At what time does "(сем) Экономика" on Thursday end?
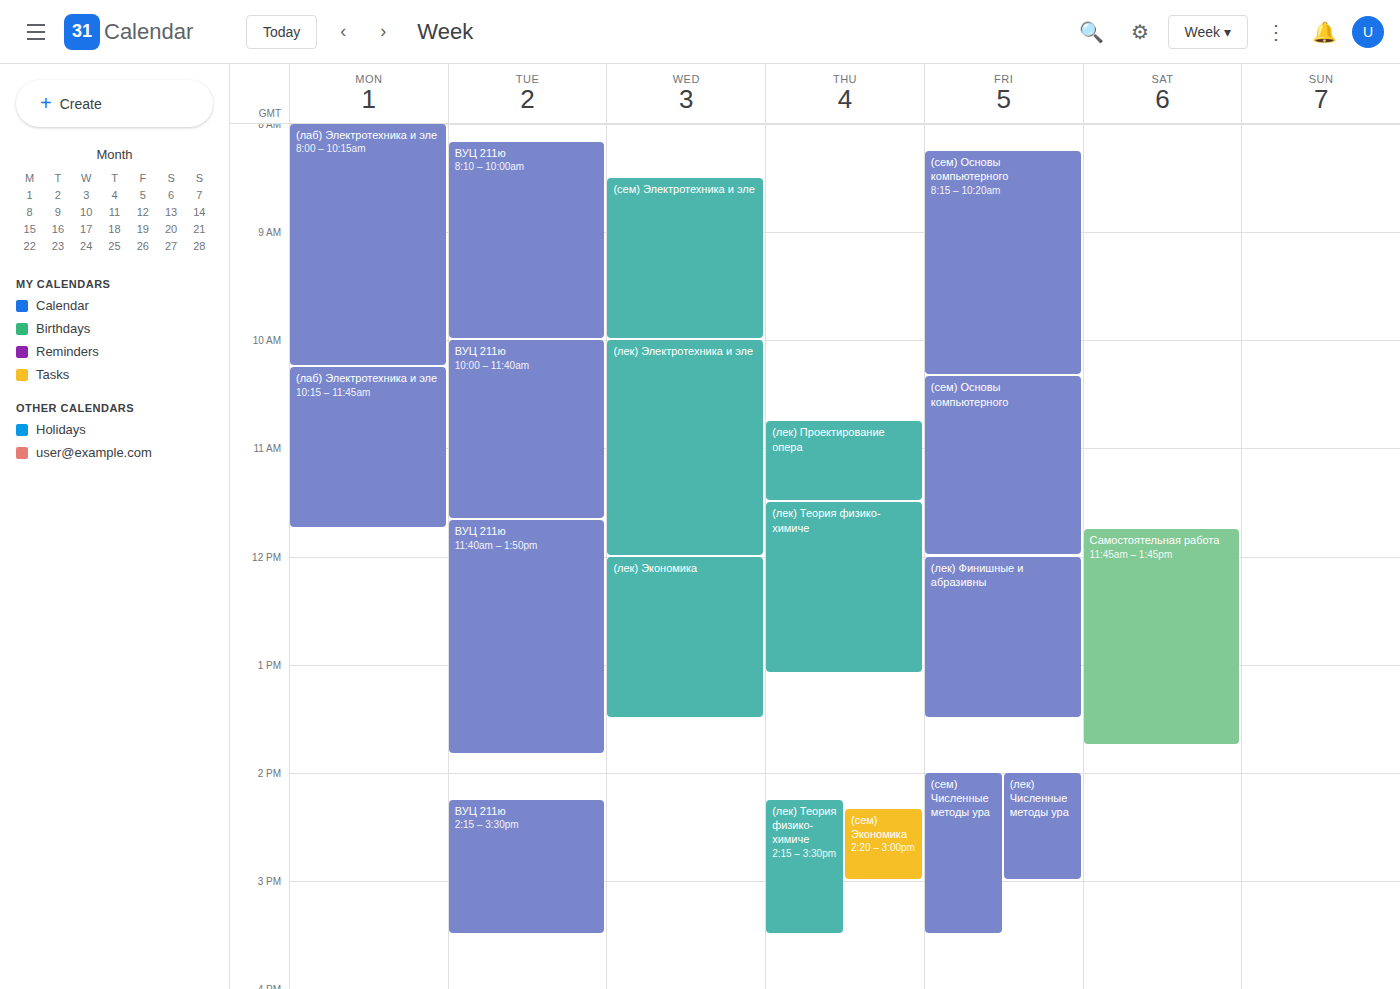
3:00 PM